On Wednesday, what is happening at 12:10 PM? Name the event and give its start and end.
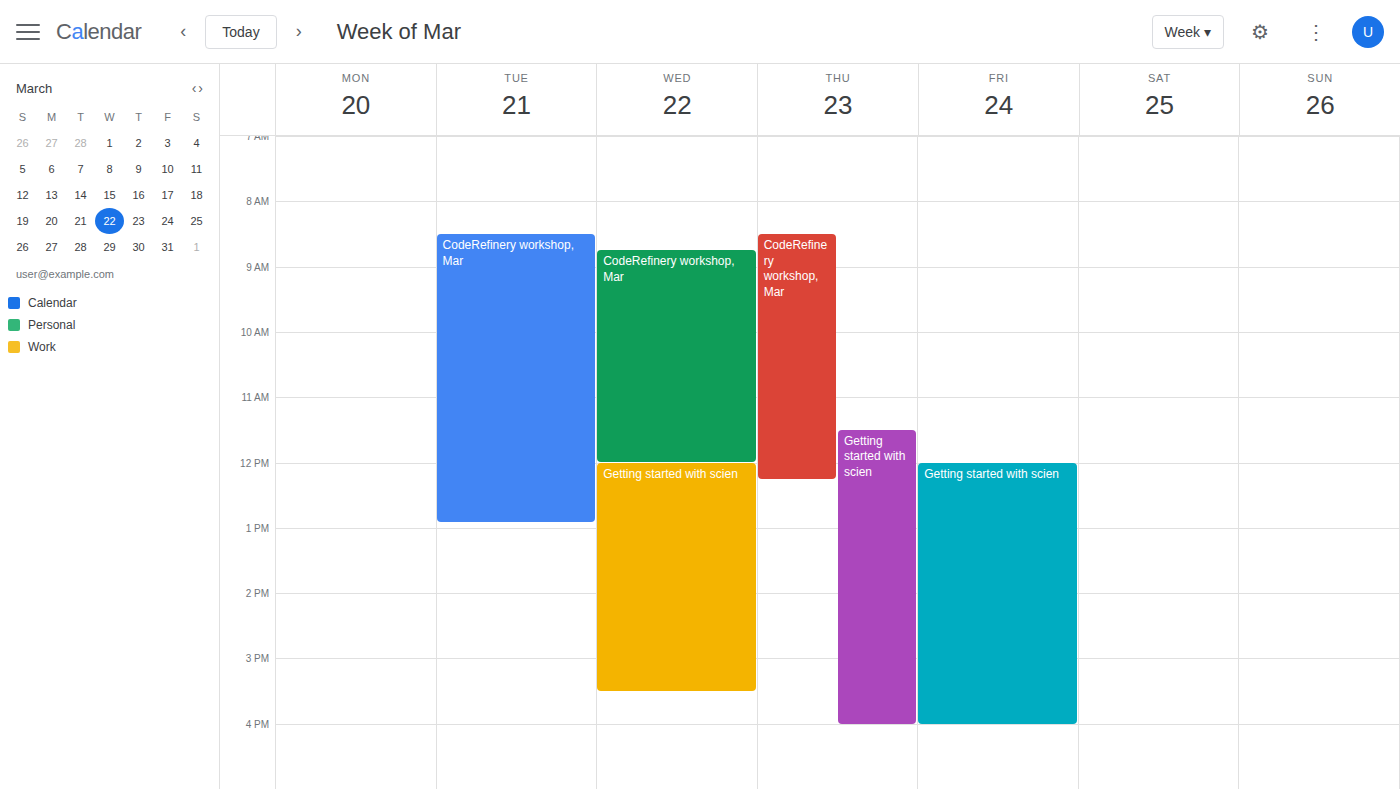
"Getting started with scien", 12:00 PM to 3:30 PM